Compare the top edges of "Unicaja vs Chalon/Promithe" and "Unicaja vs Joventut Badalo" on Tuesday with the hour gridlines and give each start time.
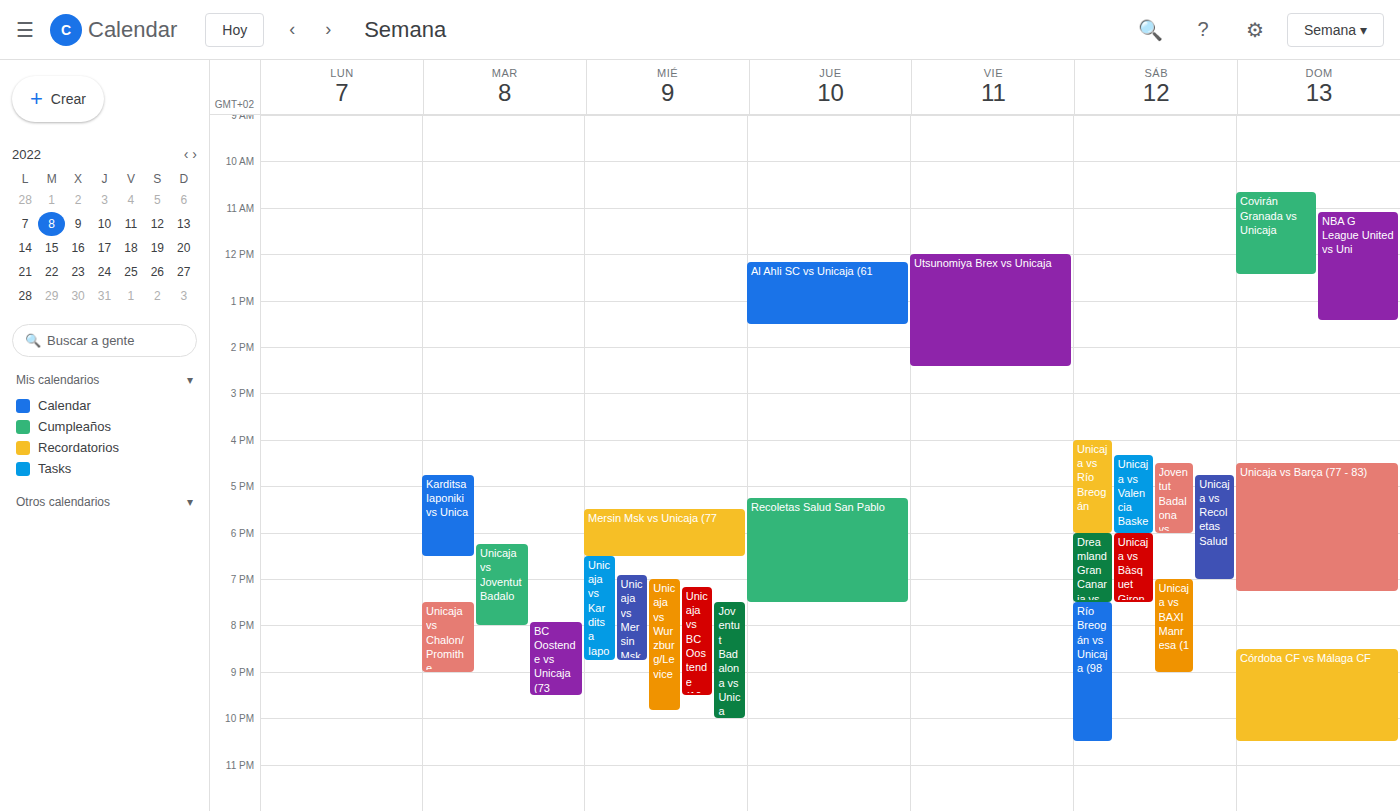
"Unicaja vs Chalon/Promithe": 7:30 PM, halfway between the 7 PM and 8 PM lines. "Unicaja vs Joventut Badalo": 6:15 PM, neither: a quarter of the way from the 6 PM line to the 7 PM line.